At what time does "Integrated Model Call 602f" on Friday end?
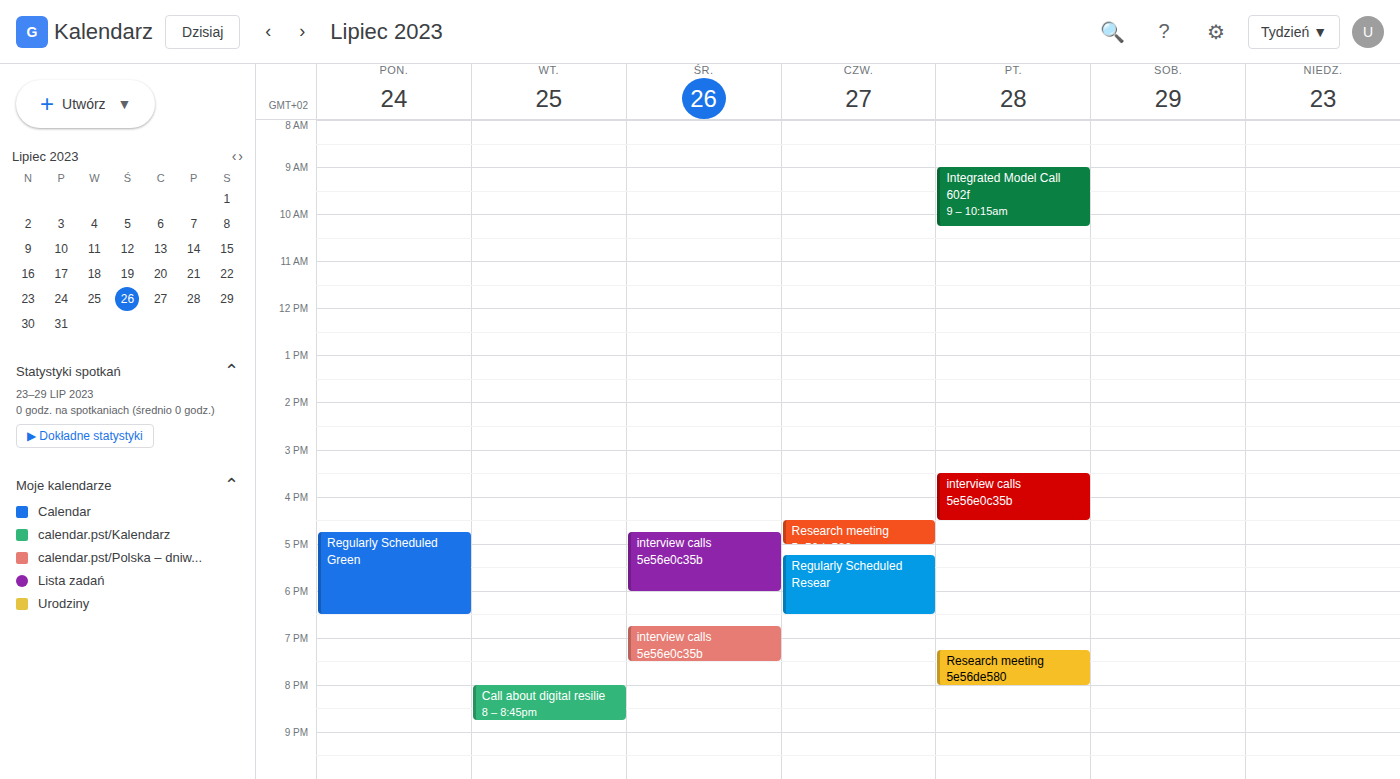
10:15 AM